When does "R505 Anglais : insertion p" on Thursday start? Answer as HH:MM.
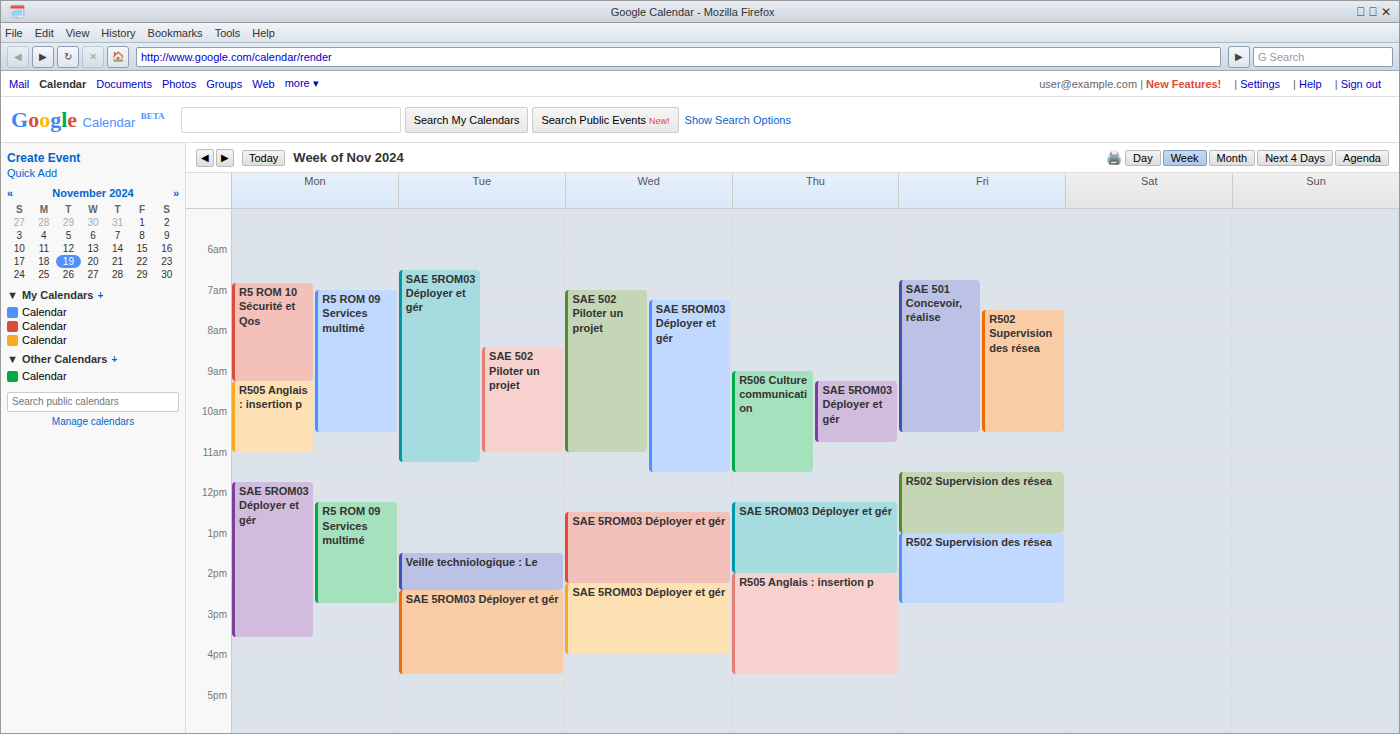
14:00